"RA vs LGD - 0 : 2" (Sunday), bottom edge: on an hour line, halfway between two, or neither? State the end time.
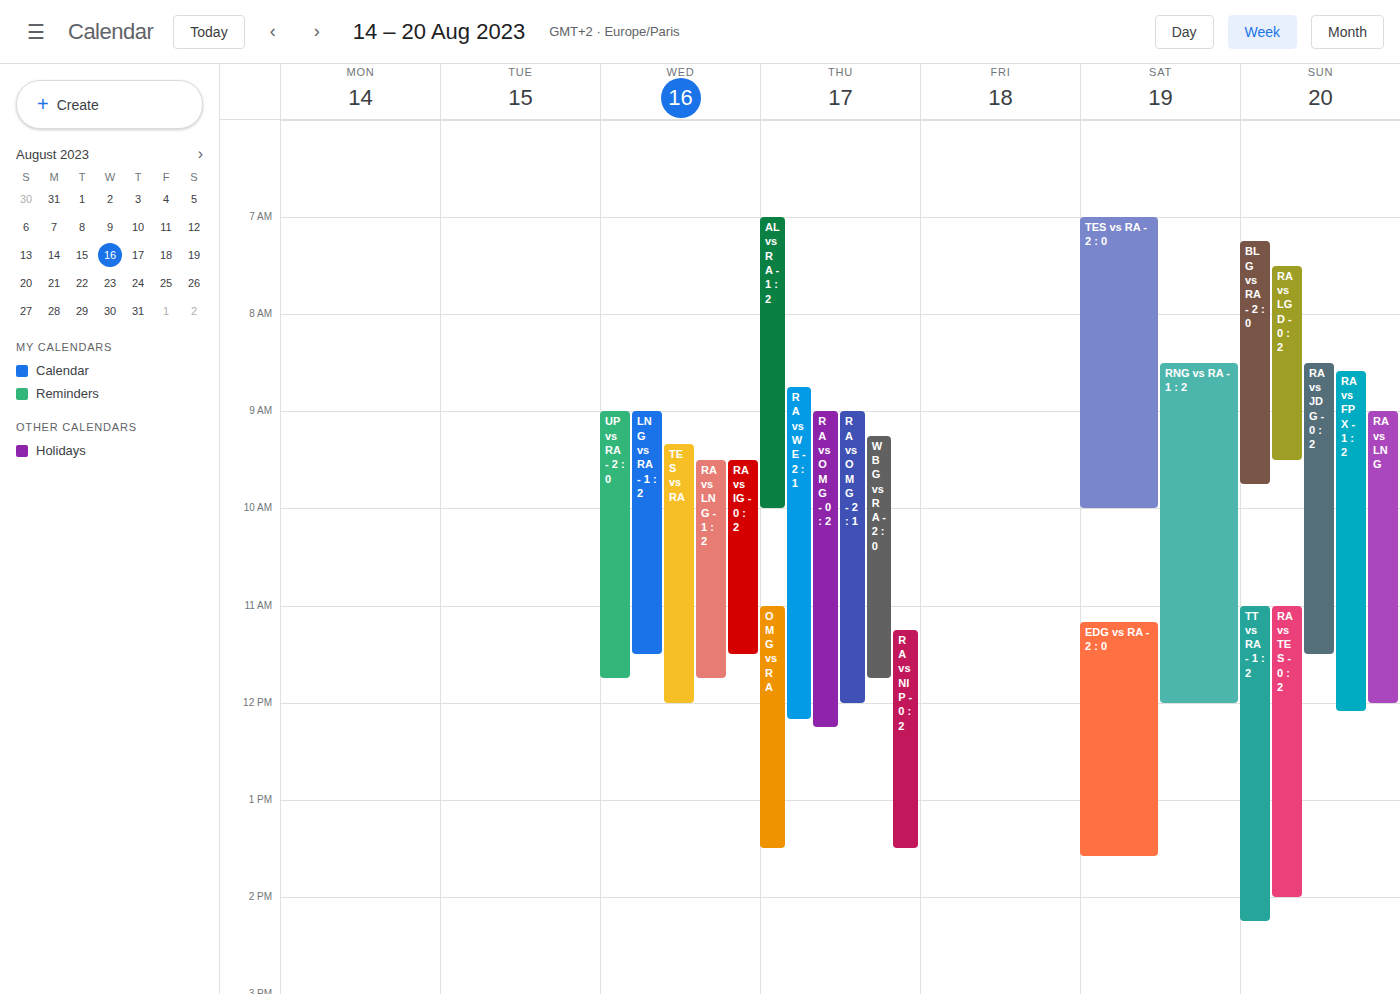
9:30 AM -- halfway between the 9 AM and 10 AM lines.